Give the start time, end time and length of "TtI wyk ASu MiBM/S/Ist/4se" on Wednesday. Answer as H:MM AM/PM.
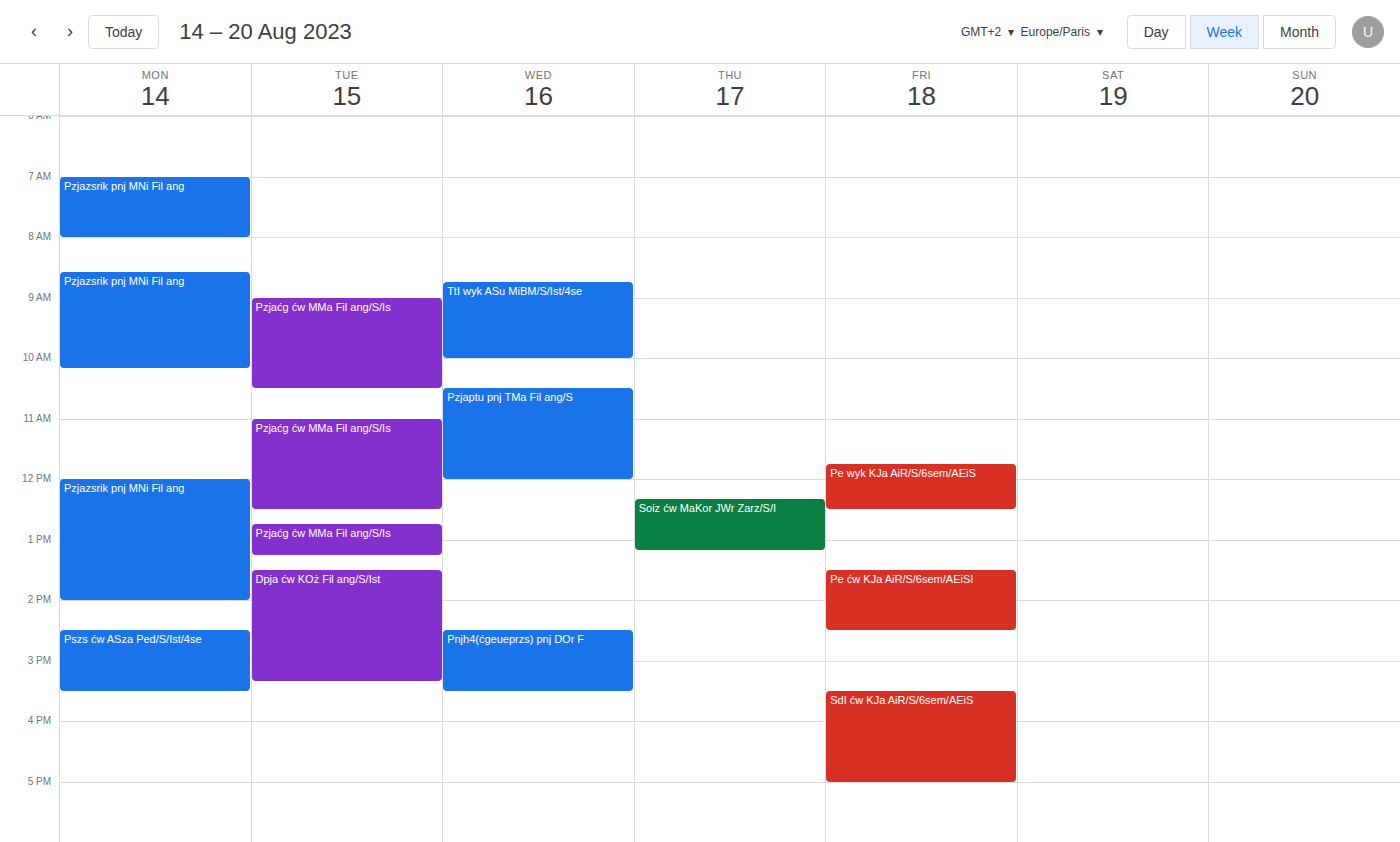
8:45 AM to 10:00 AM, 1 hour 15 minutes